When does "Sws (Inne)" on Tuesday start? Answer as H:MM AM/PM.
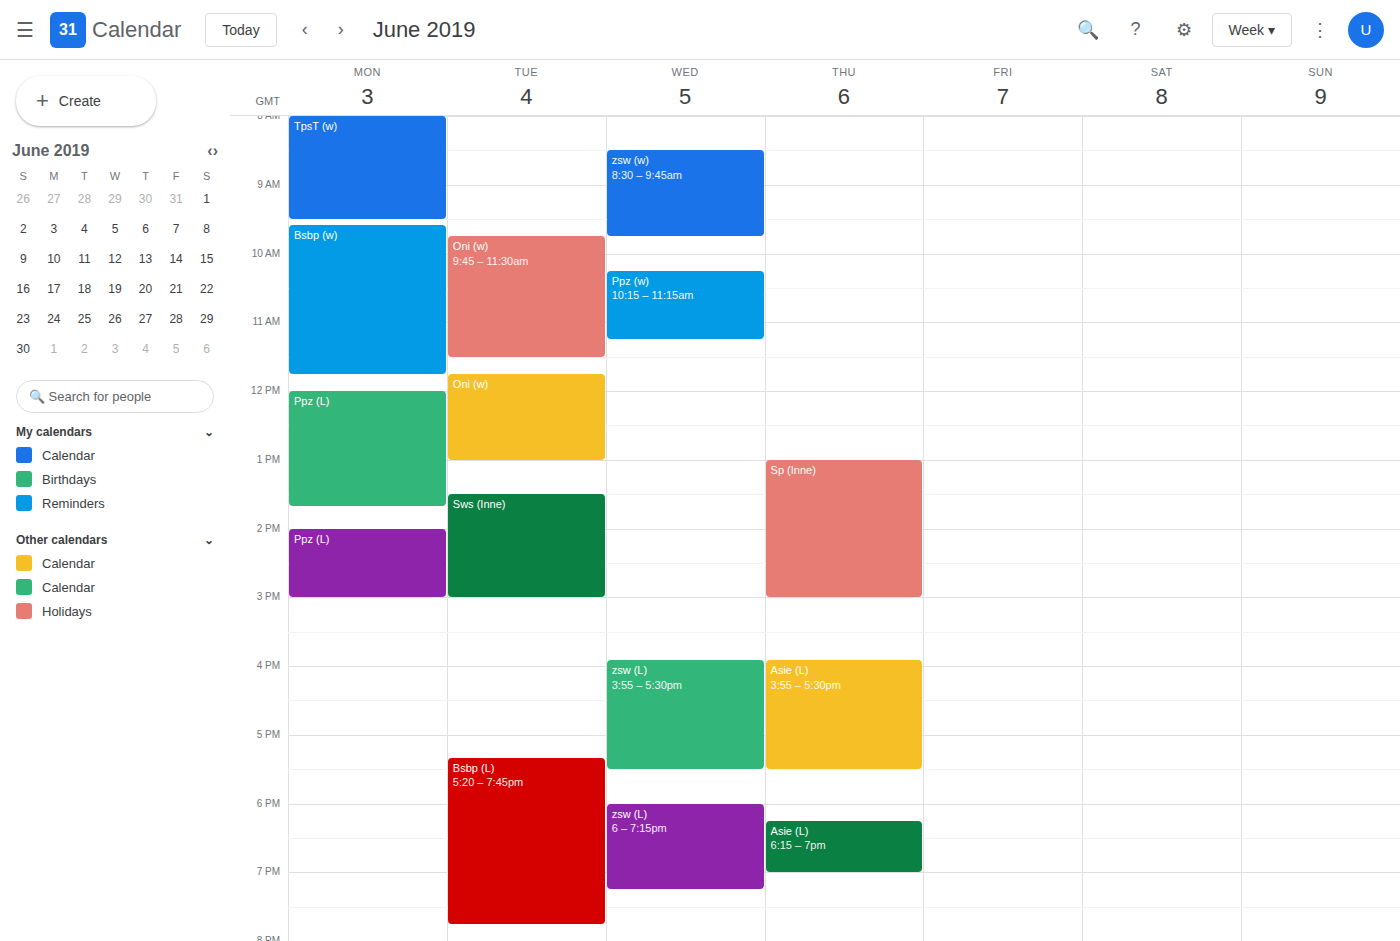
1:30 PM